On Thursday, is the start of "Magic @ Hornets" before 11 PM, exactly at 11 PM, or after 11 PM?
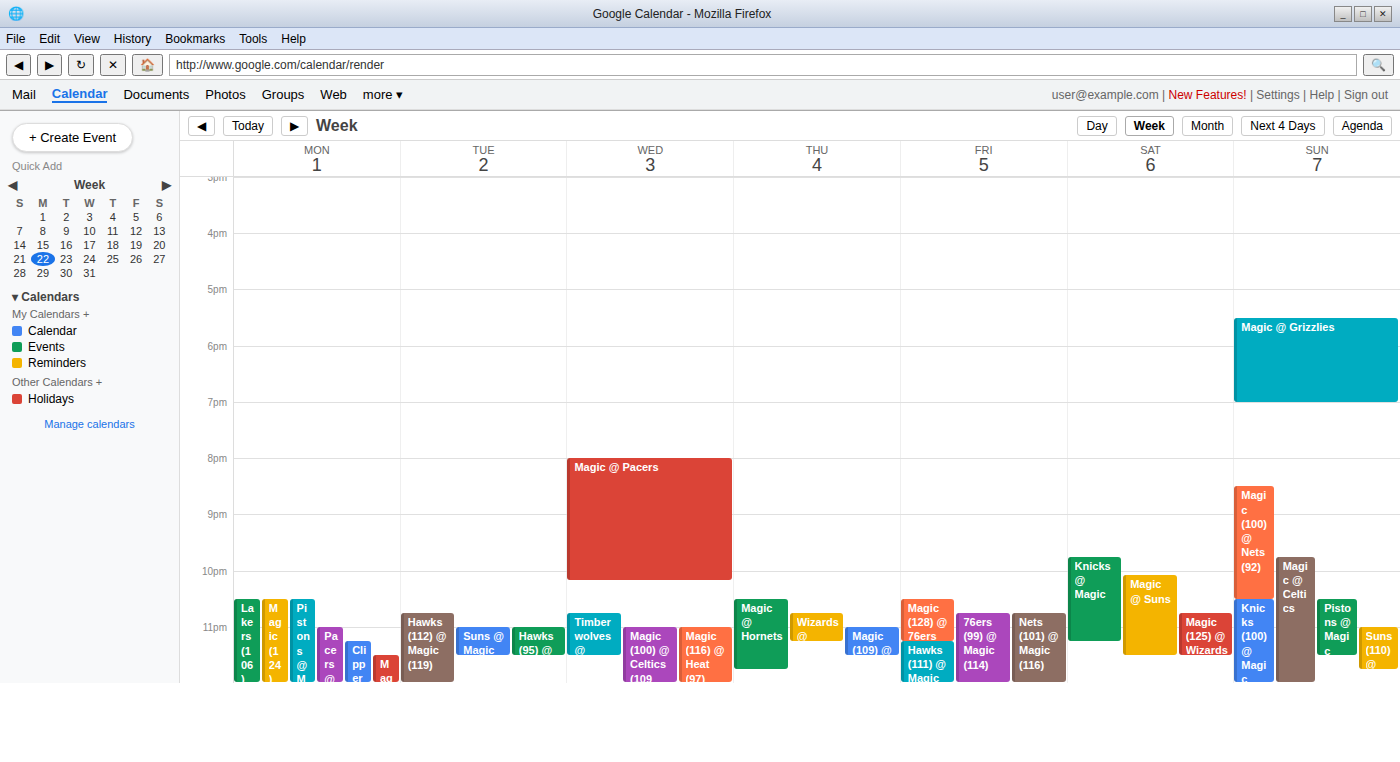
10:30 PM -- before 11 PM, 30 minutes above the 11 PM line.